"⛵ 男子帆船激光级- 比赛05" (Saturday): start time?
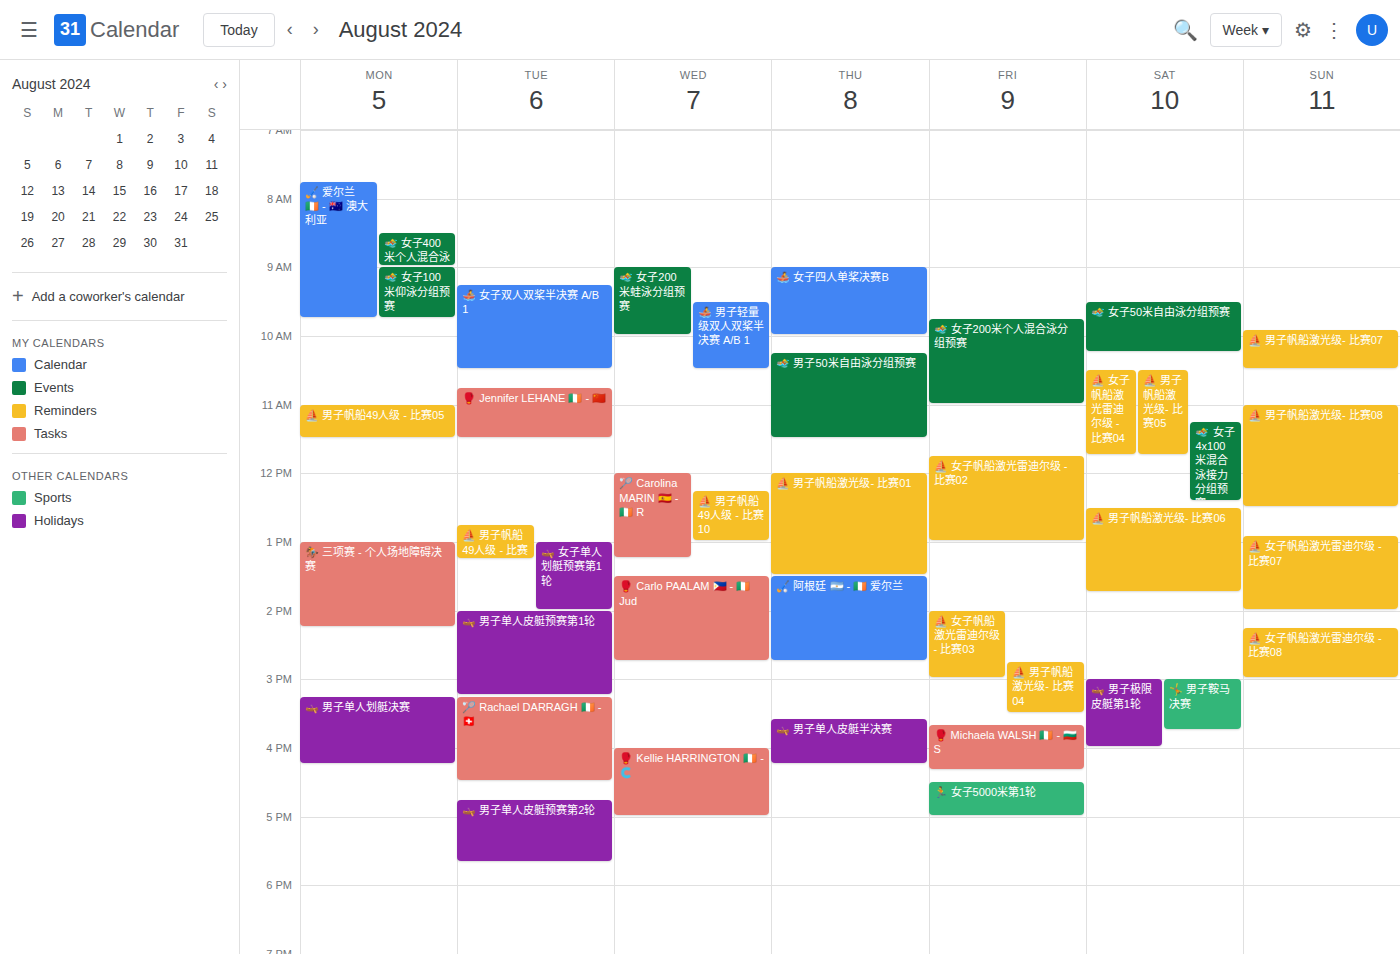
10:30 AM